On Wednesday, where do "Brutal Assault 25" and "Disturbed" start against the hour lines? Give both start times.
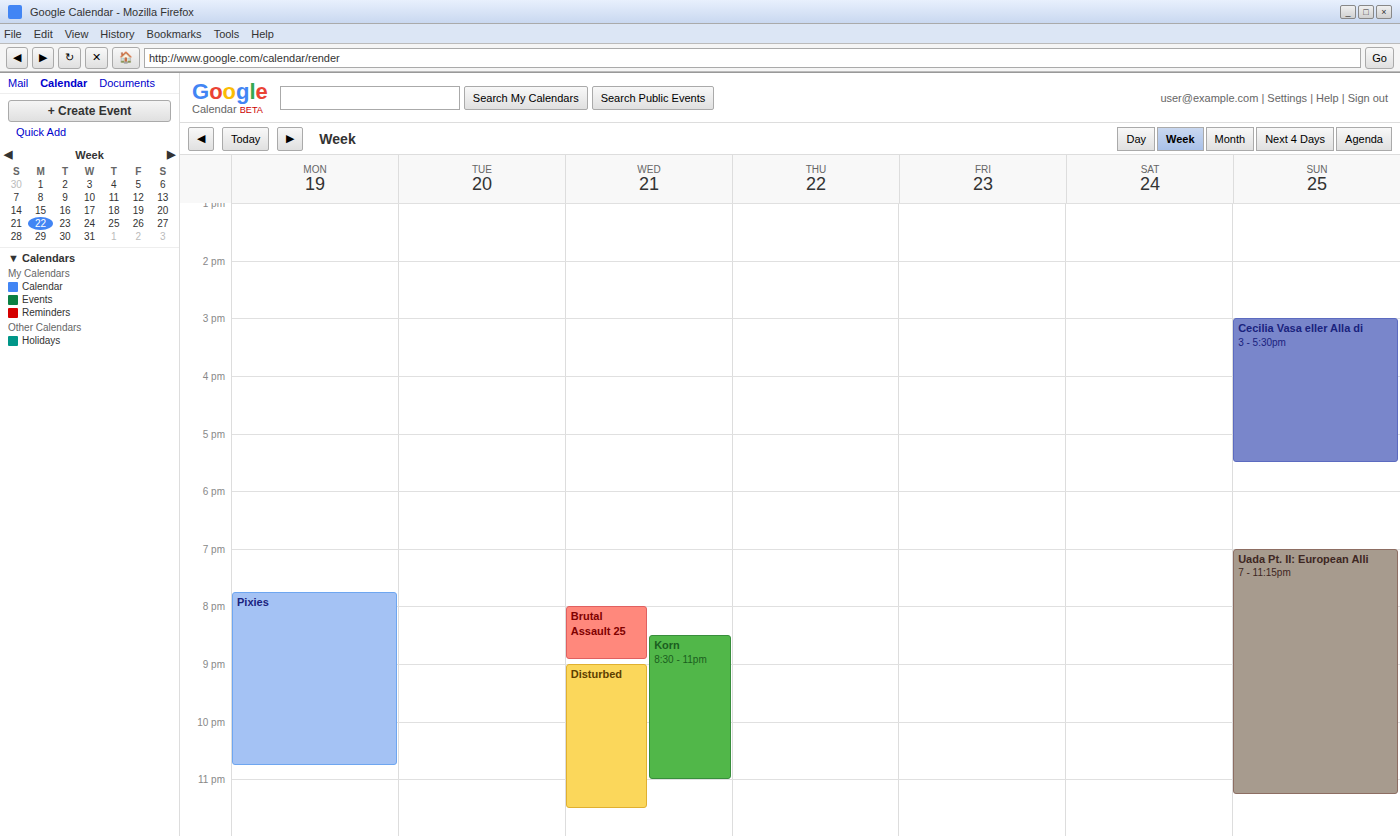
"Brutal Assault 25": 8:00 PM, exactly on the 8 PM line. "Disturbed": 9:00 PM, exactly on the 9 PM line.